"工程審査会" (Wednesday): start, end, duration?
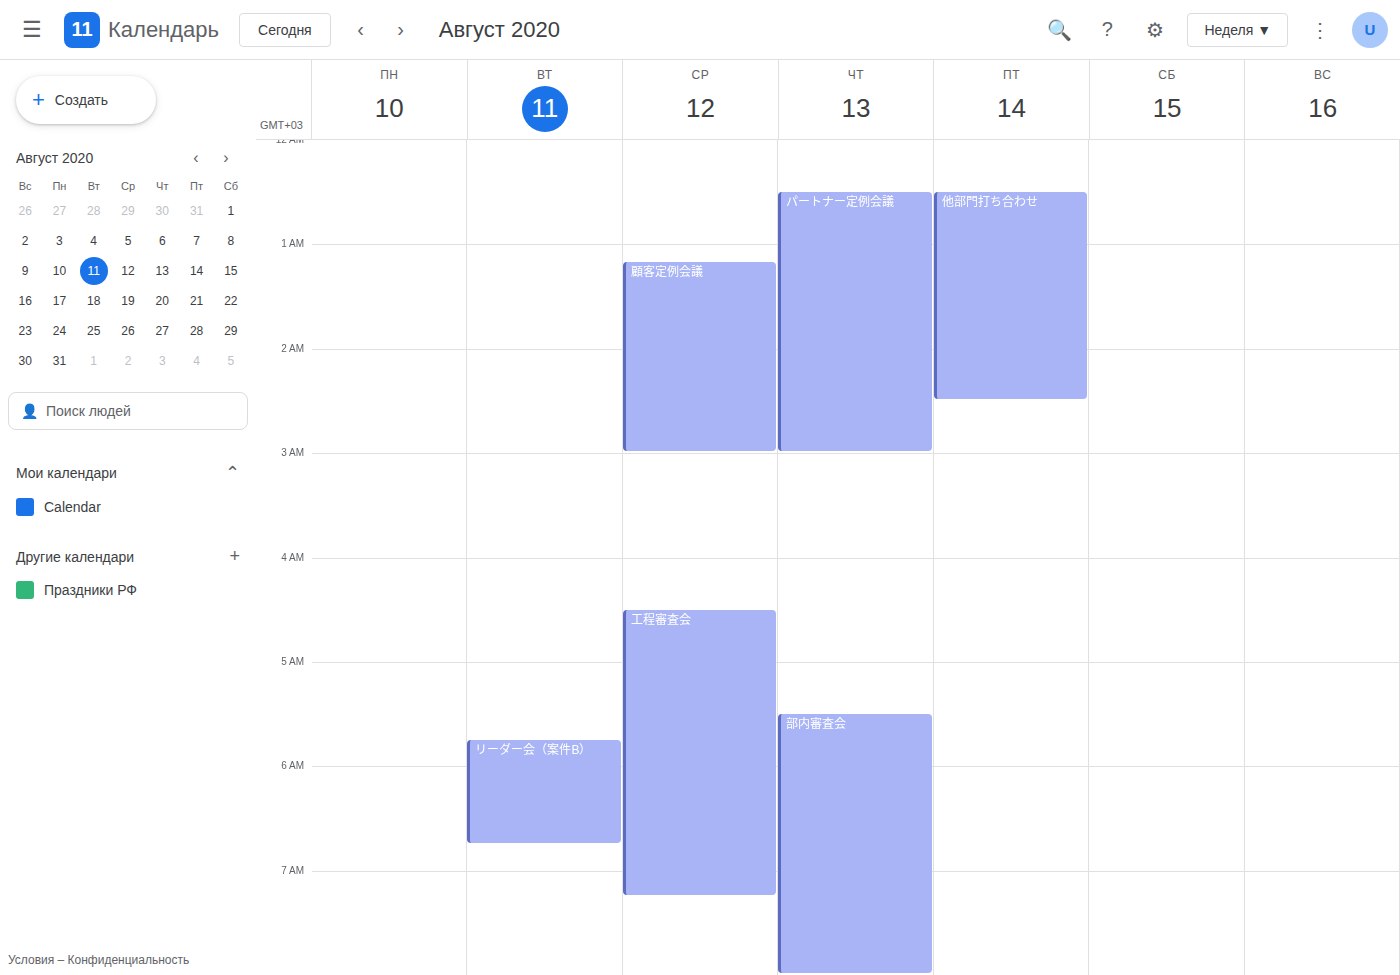
4:30 AM to 7:15 AM, 2 hours 45 minutes